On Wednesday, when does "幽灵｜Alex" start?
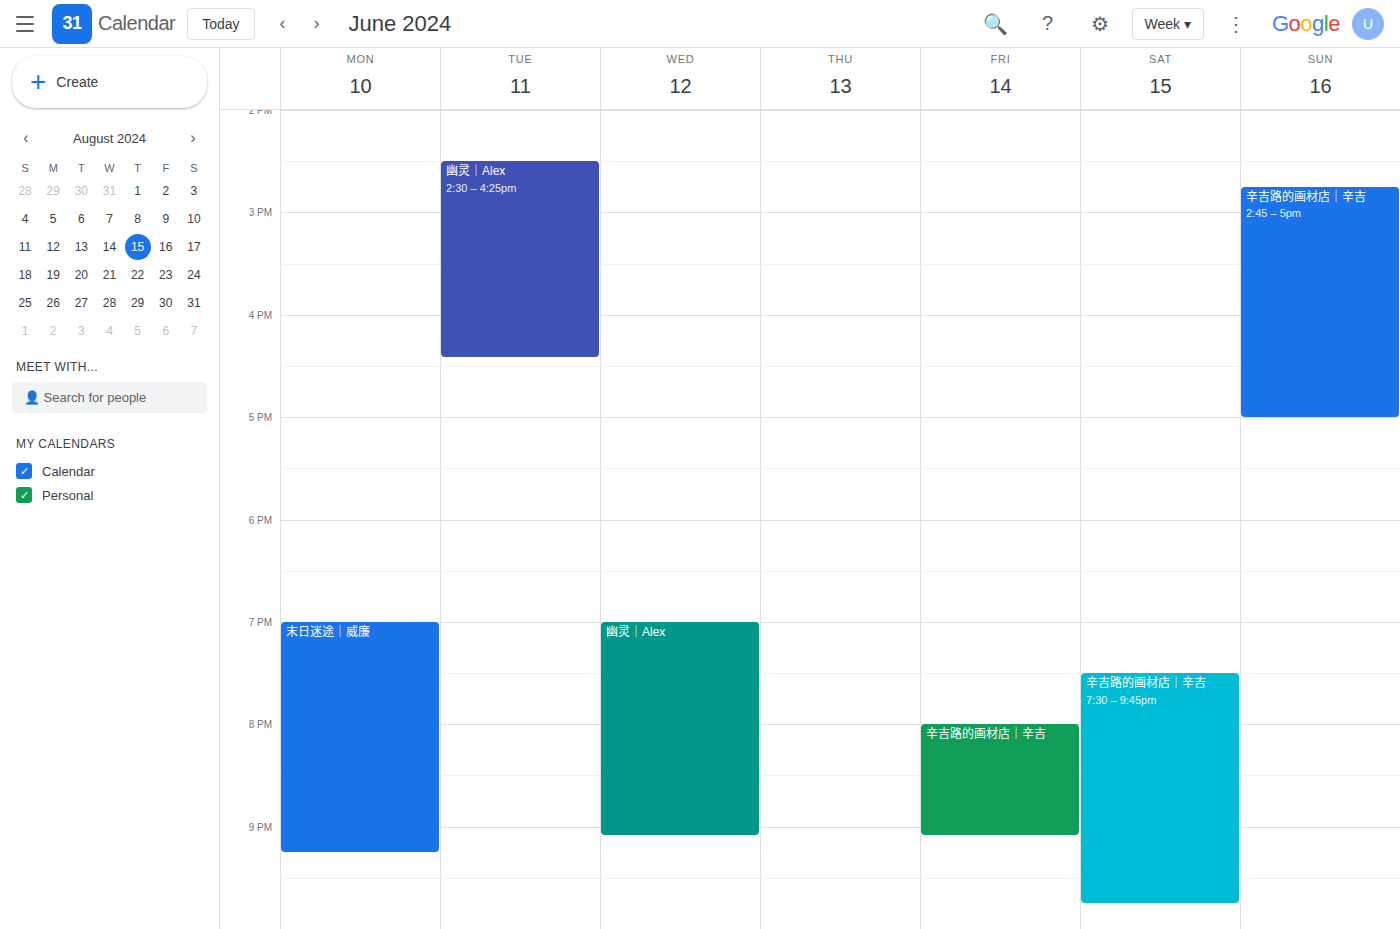
7:00 PM